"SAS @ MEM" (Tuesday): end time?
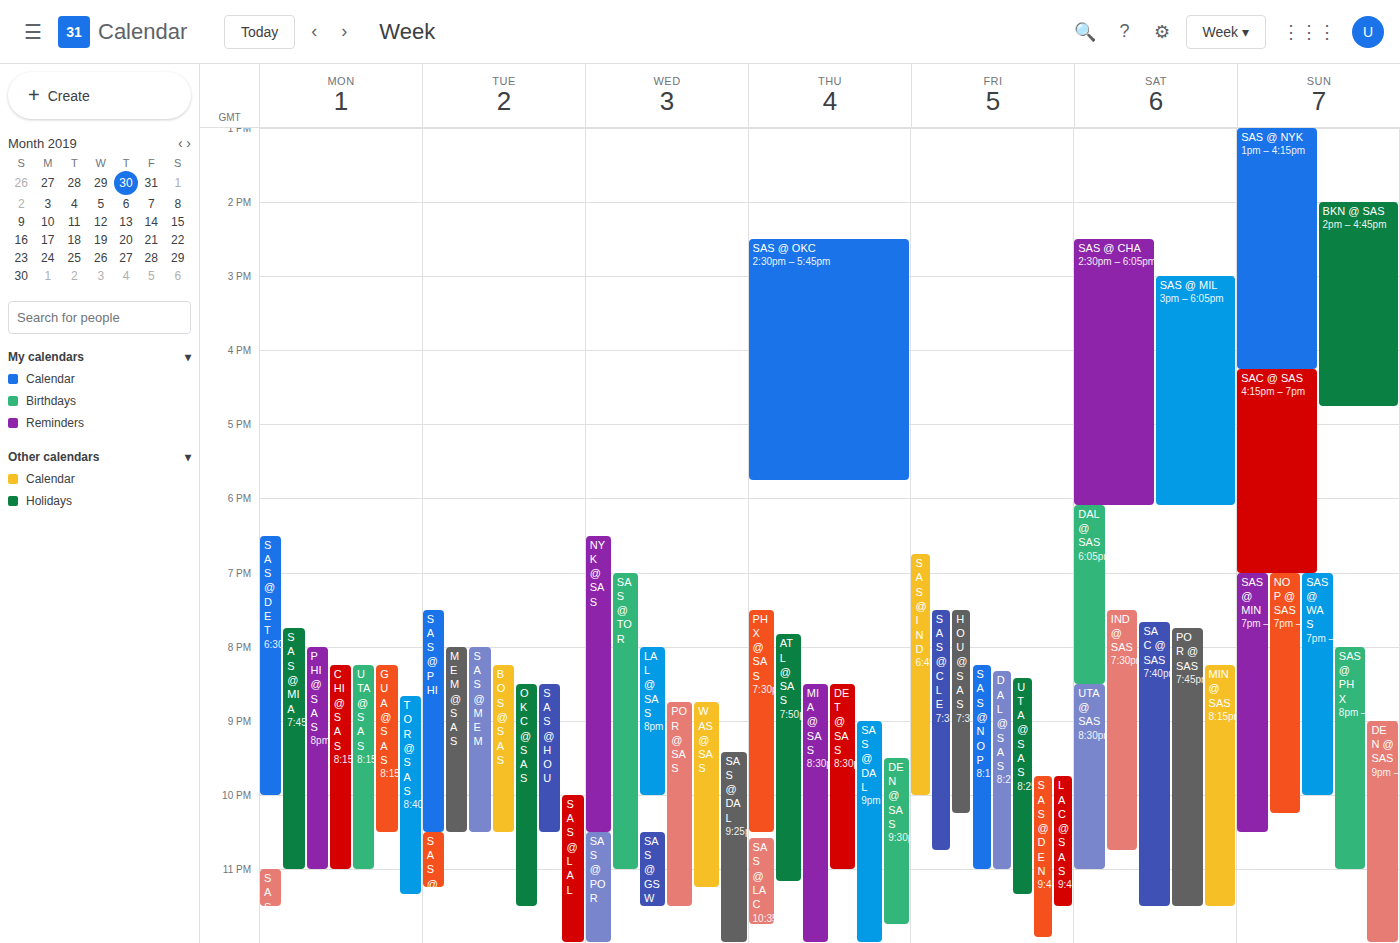
22:30